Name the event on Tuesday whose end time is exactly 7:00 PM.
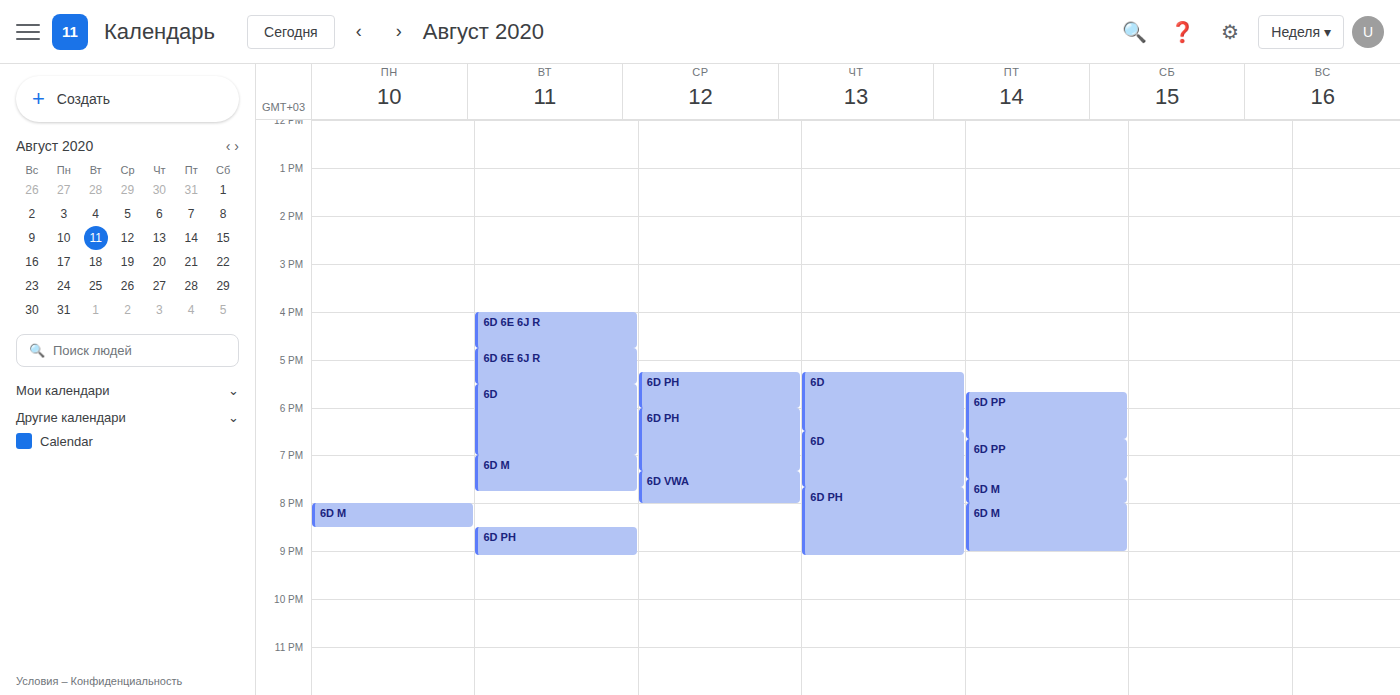
"6D"